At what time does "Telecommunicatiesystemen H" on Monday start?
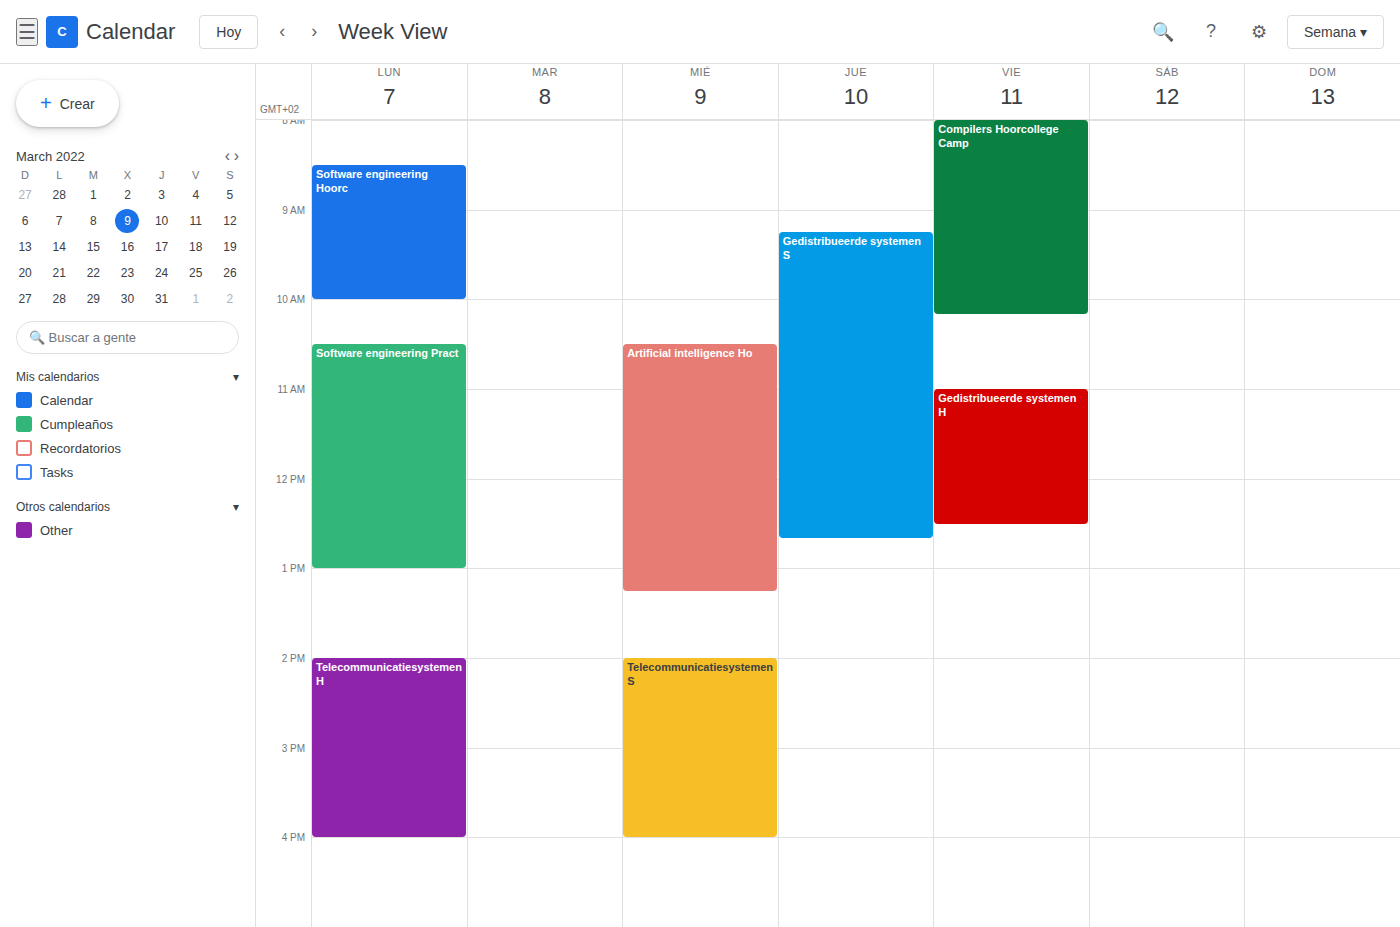
14:00